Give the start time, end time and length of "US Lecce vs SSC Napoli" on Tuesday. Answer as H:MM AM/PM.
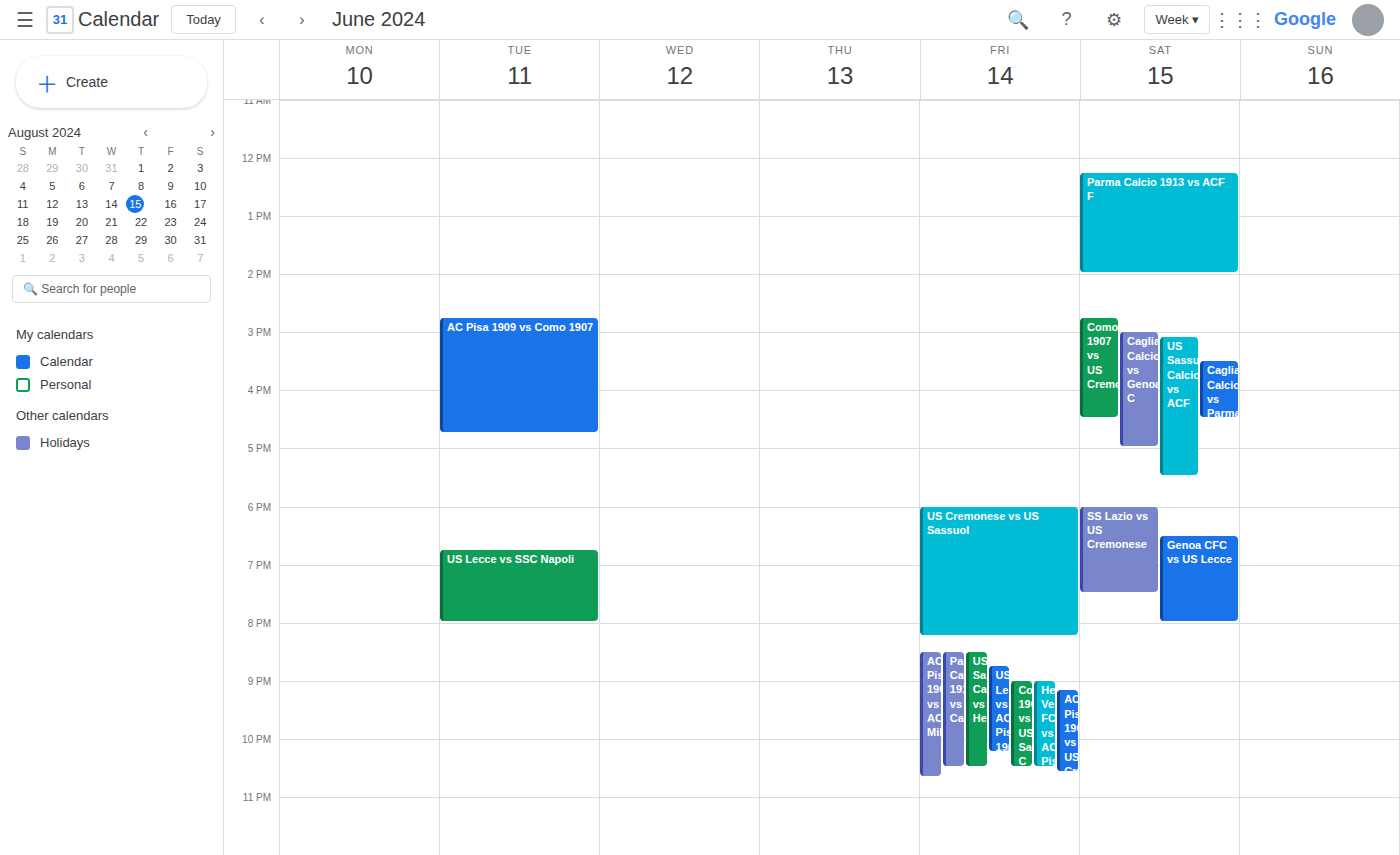
6:45 PM to 8:00 PM, 1 hour 15 minutes